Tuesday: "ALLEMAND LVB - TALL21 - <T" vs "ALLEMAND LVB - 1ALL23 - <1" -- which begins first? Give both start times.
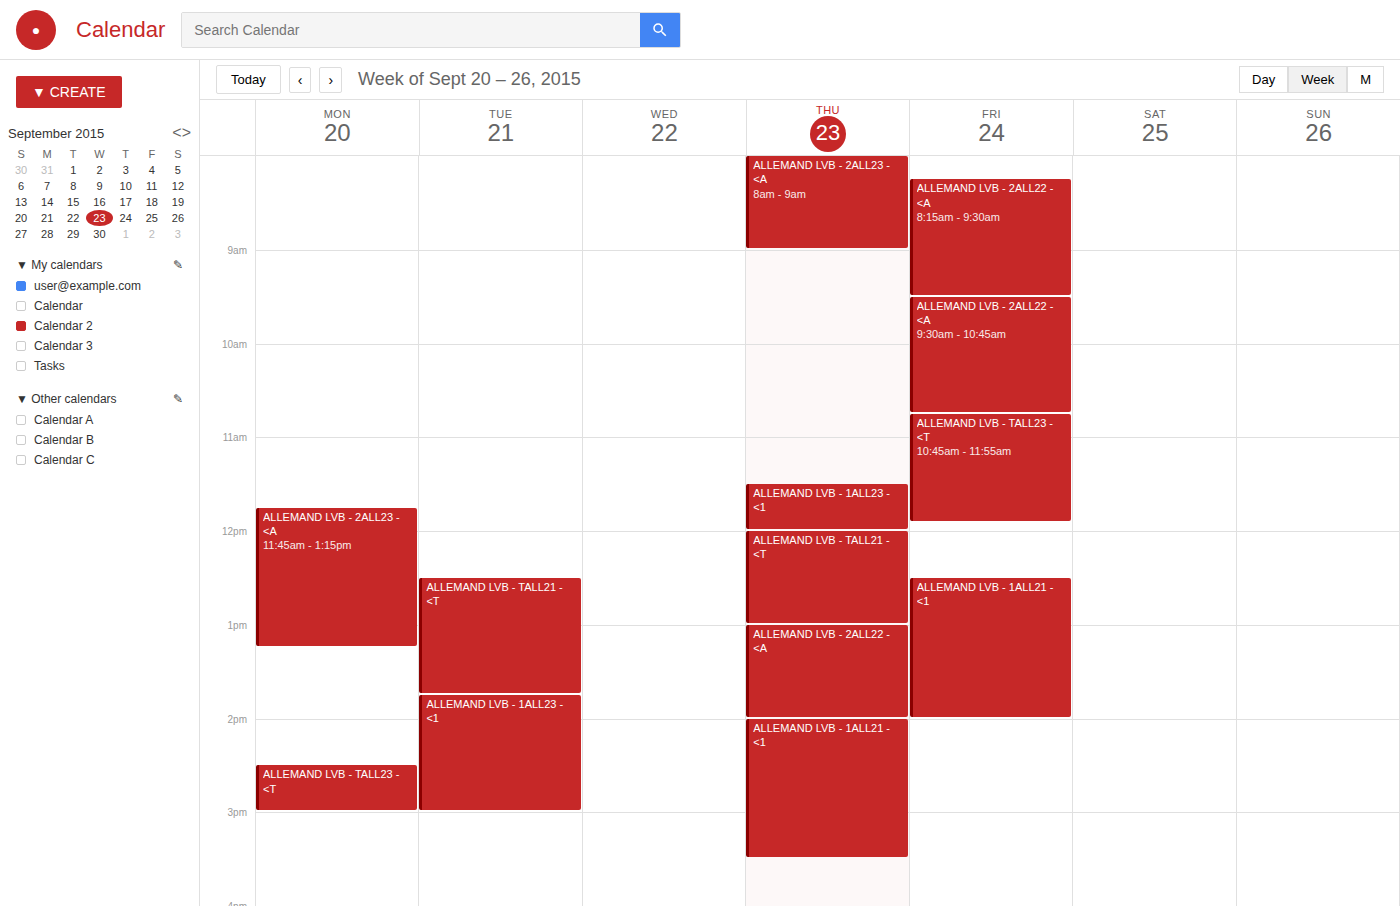
"ALLEMAND LVB - TALL21 - <T" 12:30 PM; "ALLEMAND LVB - 1ALL23 - <1" 1:45 PM.